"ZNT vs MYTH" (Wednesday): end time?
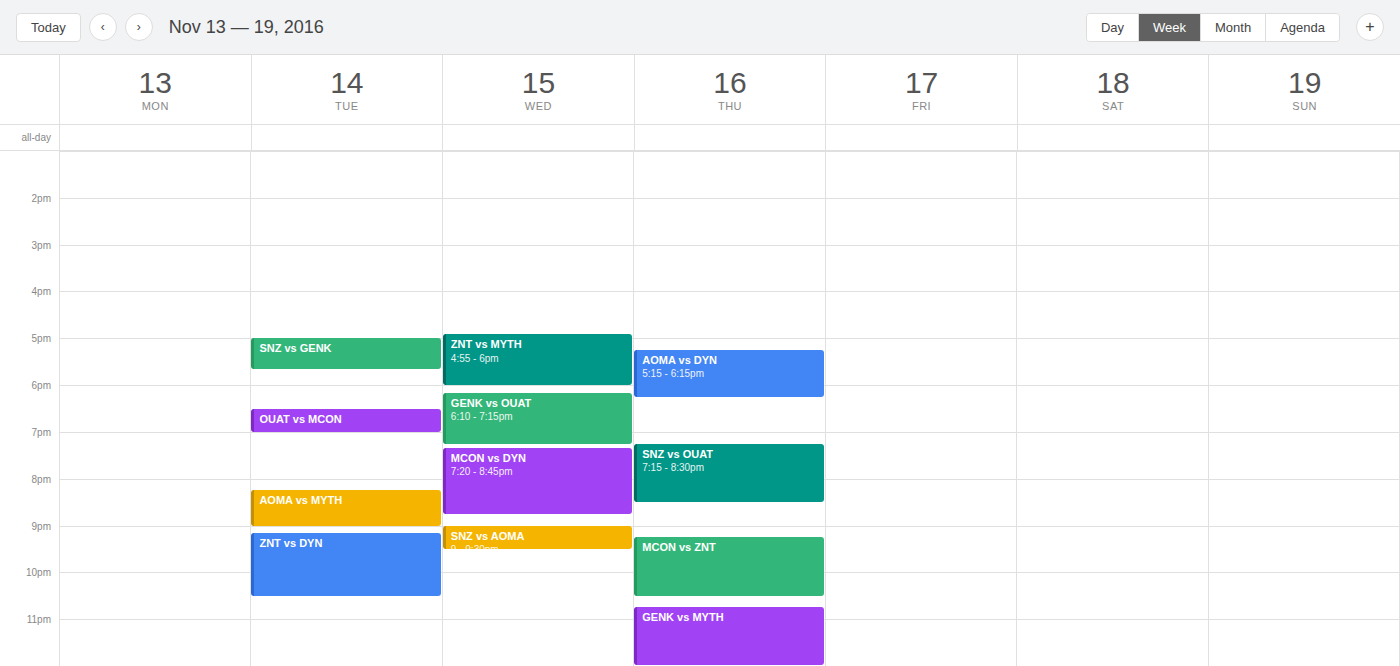
6:00 PM